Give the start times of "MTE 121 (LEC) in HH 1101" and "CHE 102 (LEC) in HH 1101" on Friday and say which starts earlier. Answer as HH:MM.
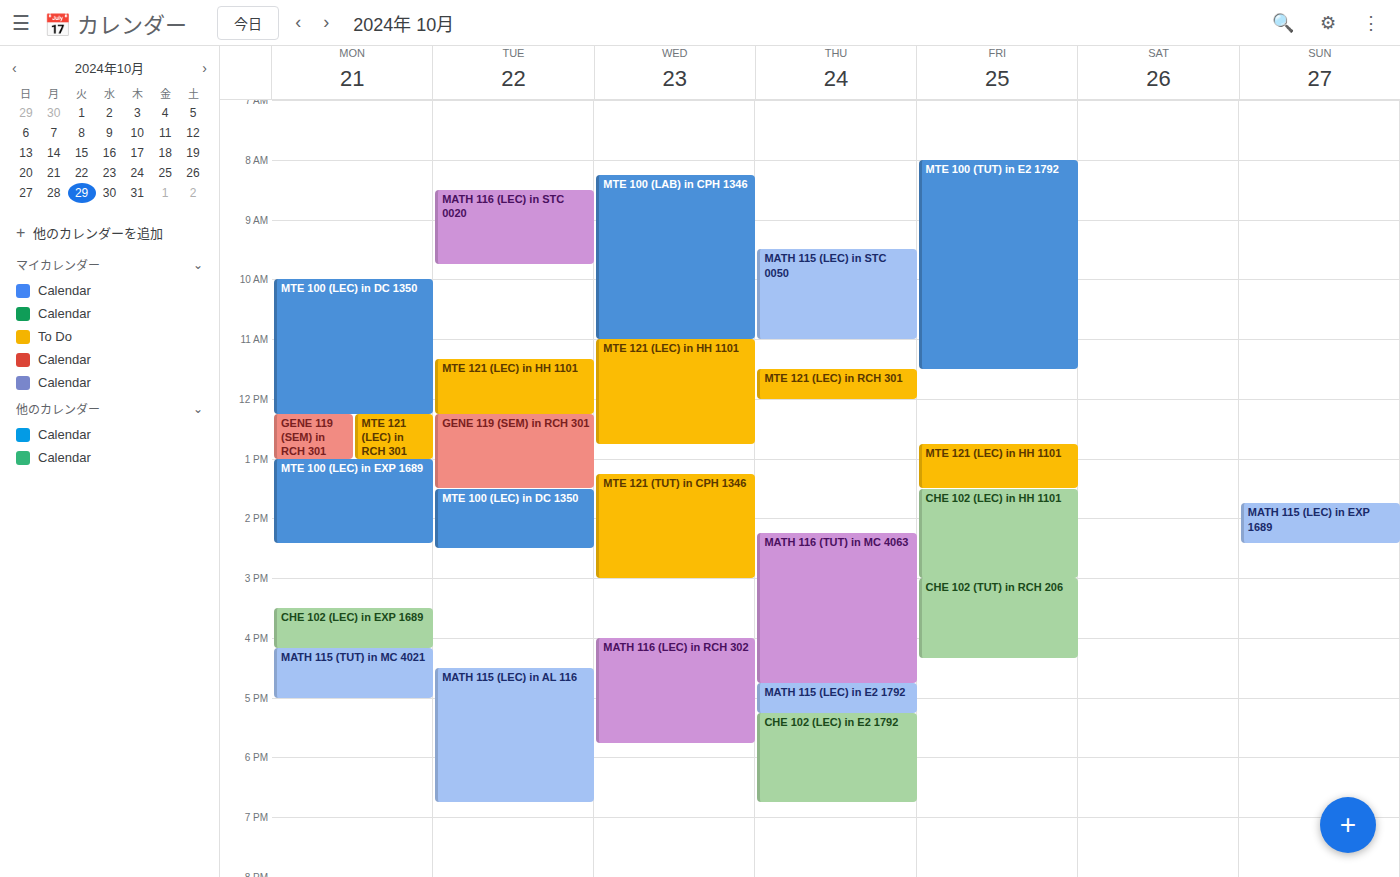
"MTE 121 (LEC) in HH 1101" 12:45; "CHE 102 (LEC) in HH 1101" 13:30.